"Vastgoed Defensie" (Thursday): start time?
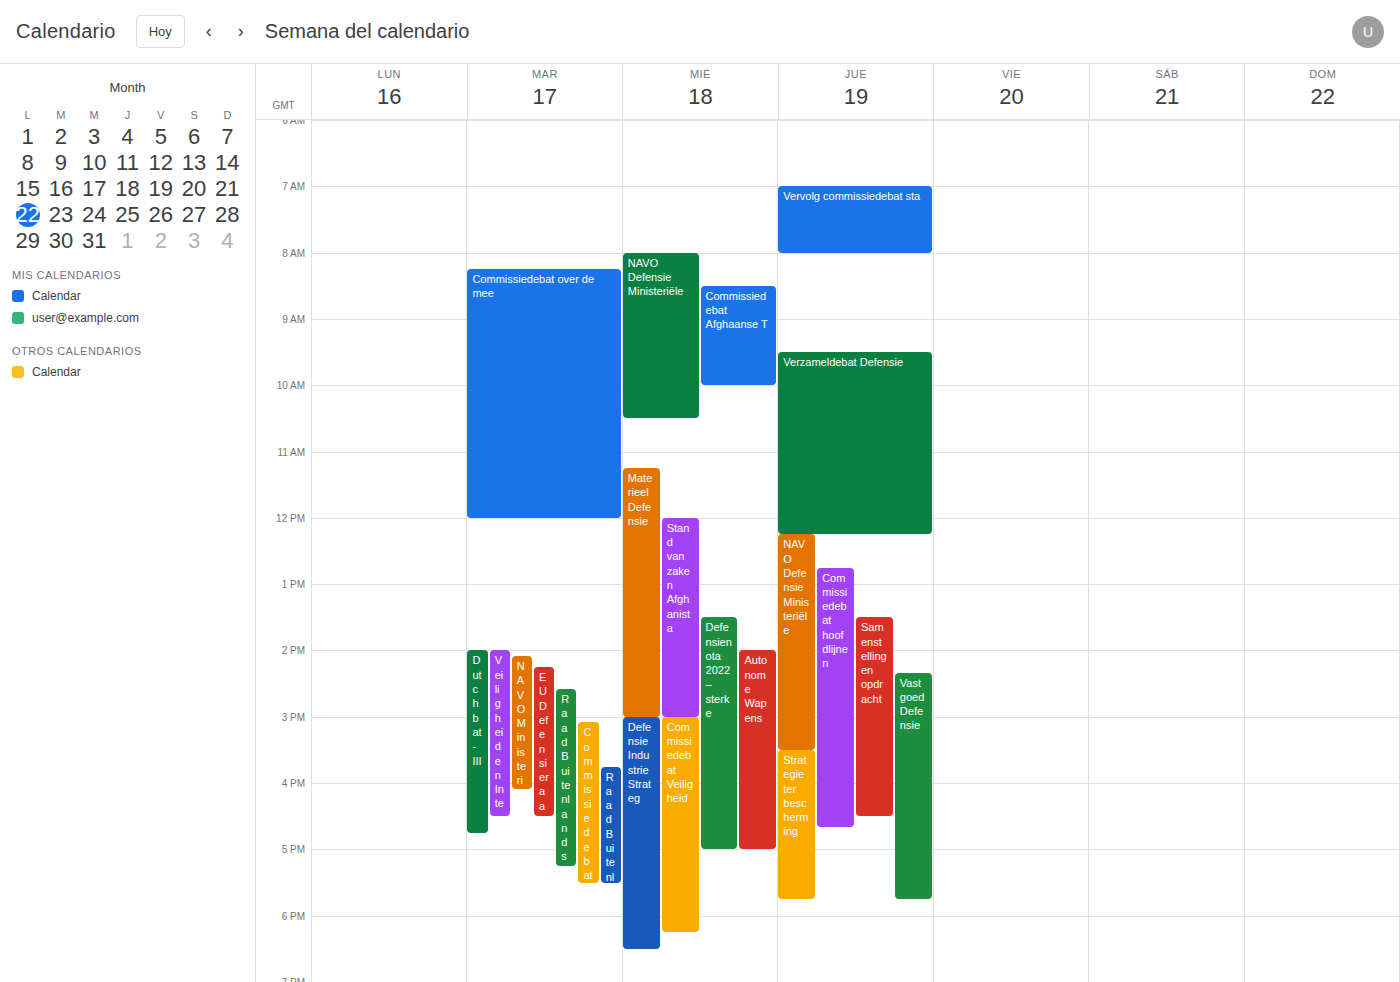
2:20 PM